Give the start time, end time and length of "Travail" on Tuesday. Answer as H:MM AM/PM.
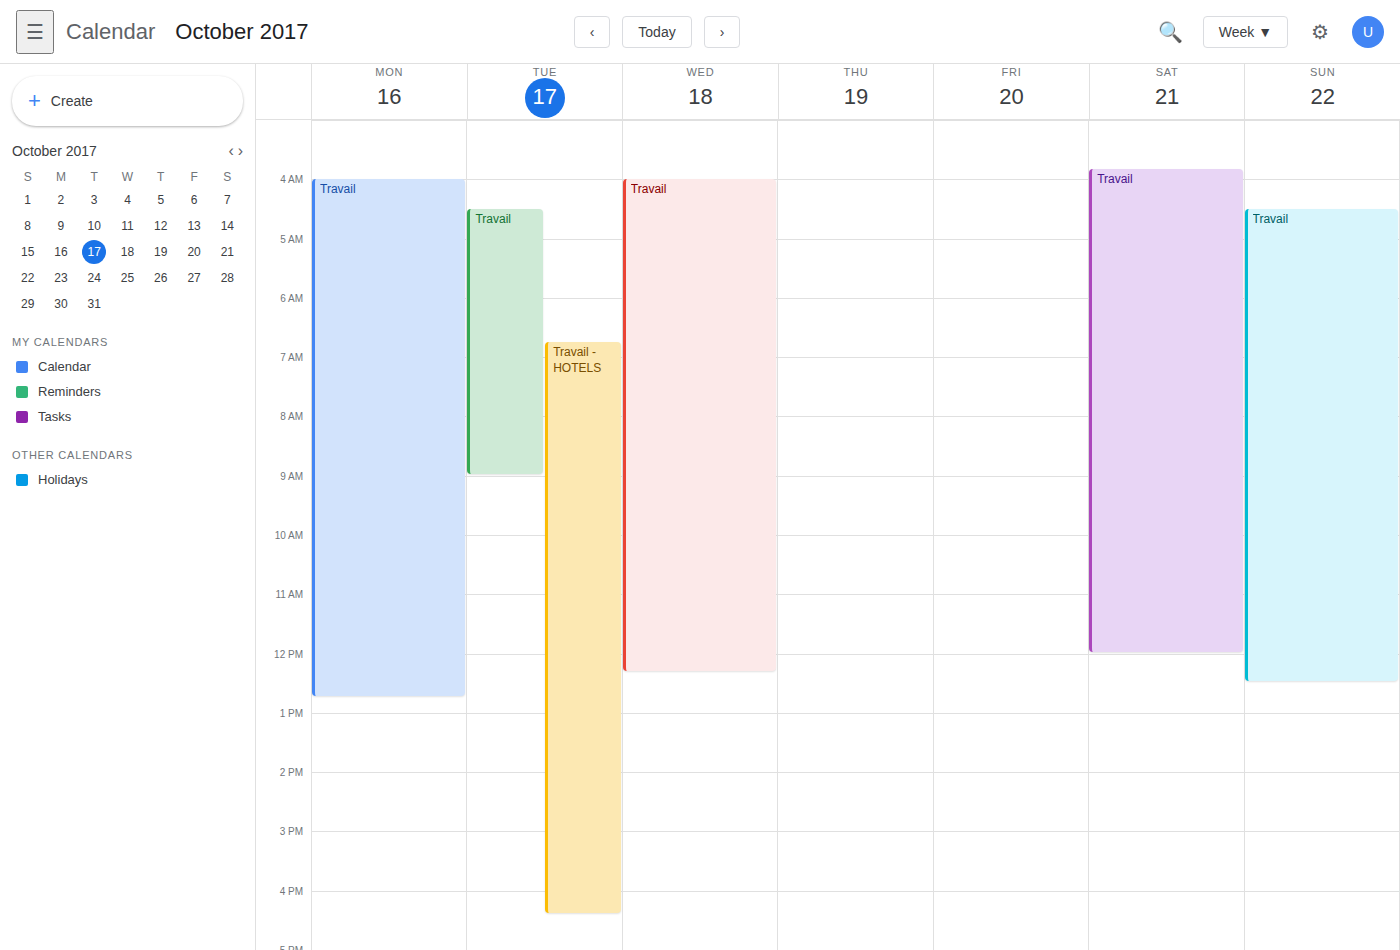
4:30 AM to 9:00 AM, 4 hours 30 minutes